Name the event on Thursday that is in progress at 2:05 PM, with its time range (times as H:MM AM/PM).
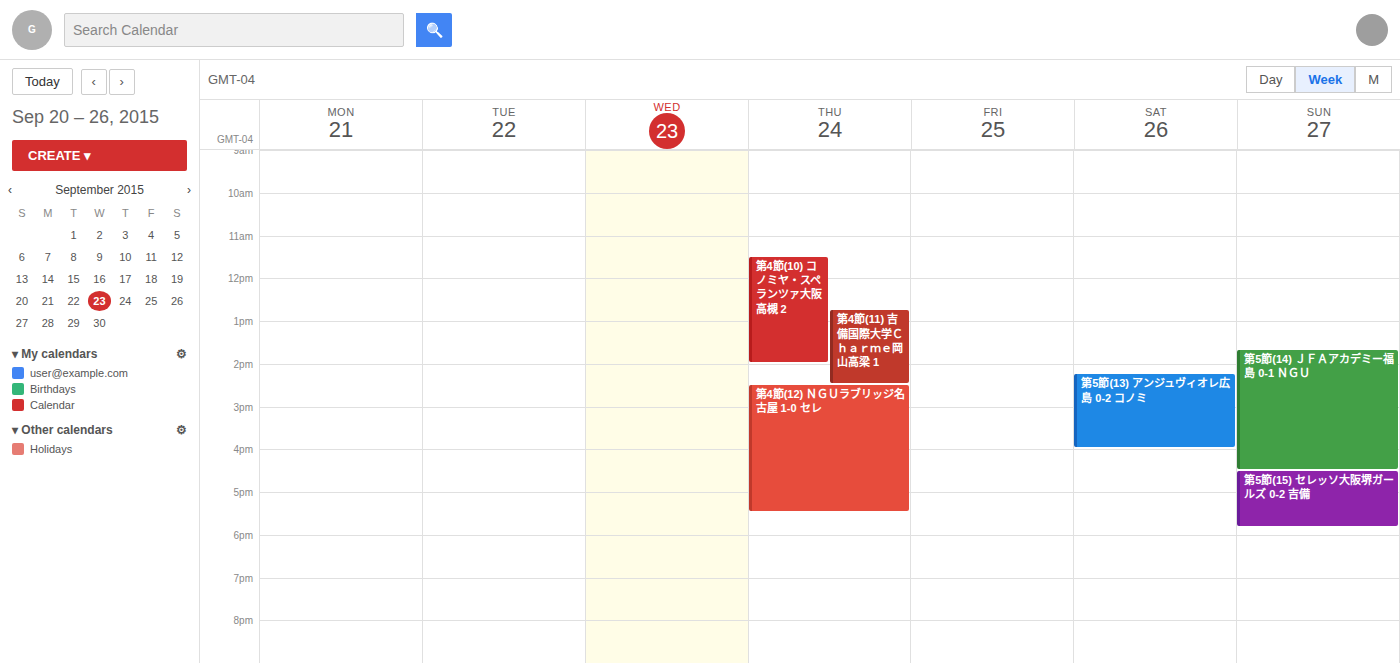
"第4節(11) 吉備国際大学Ｃｈａｒｍｅ岡山高梁 1", 12:45 PM to 2:30 PM